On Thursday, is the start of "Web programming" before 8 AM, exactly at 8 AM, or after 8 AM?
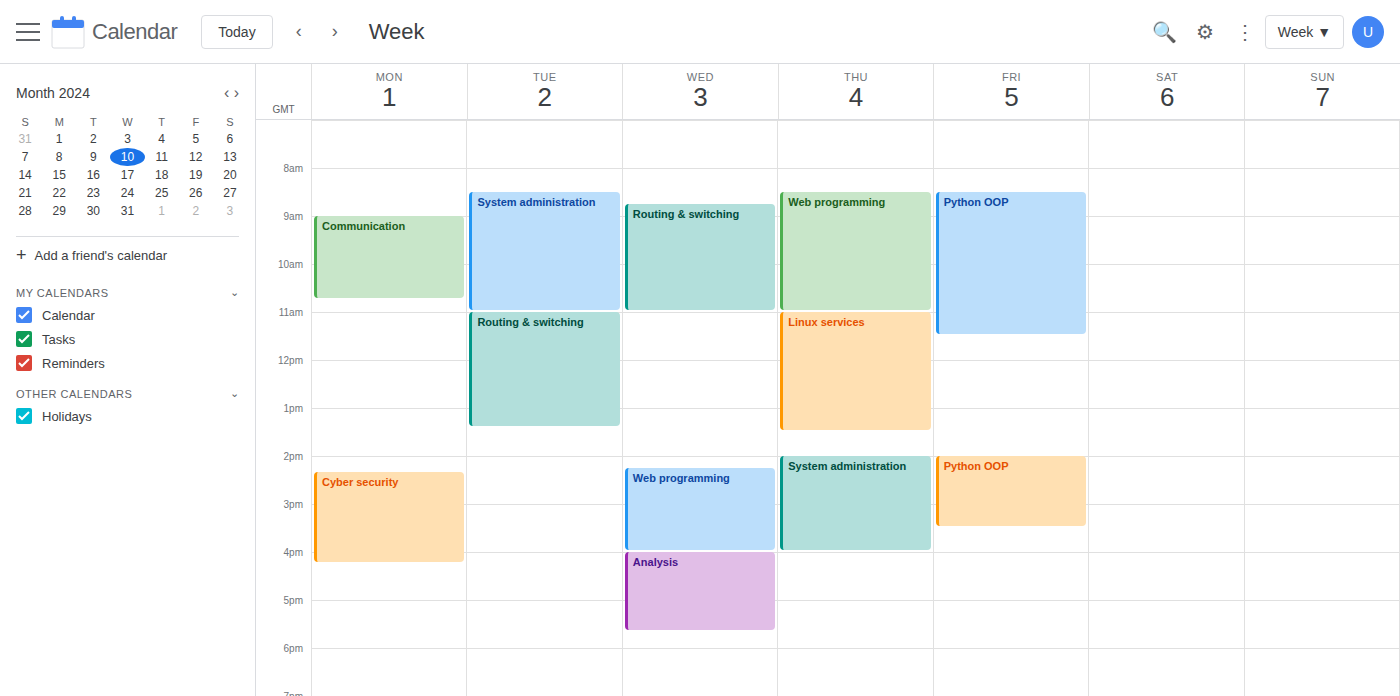
8:30 AM -- after 8 AM, 30 minutes below the 8 AM line.